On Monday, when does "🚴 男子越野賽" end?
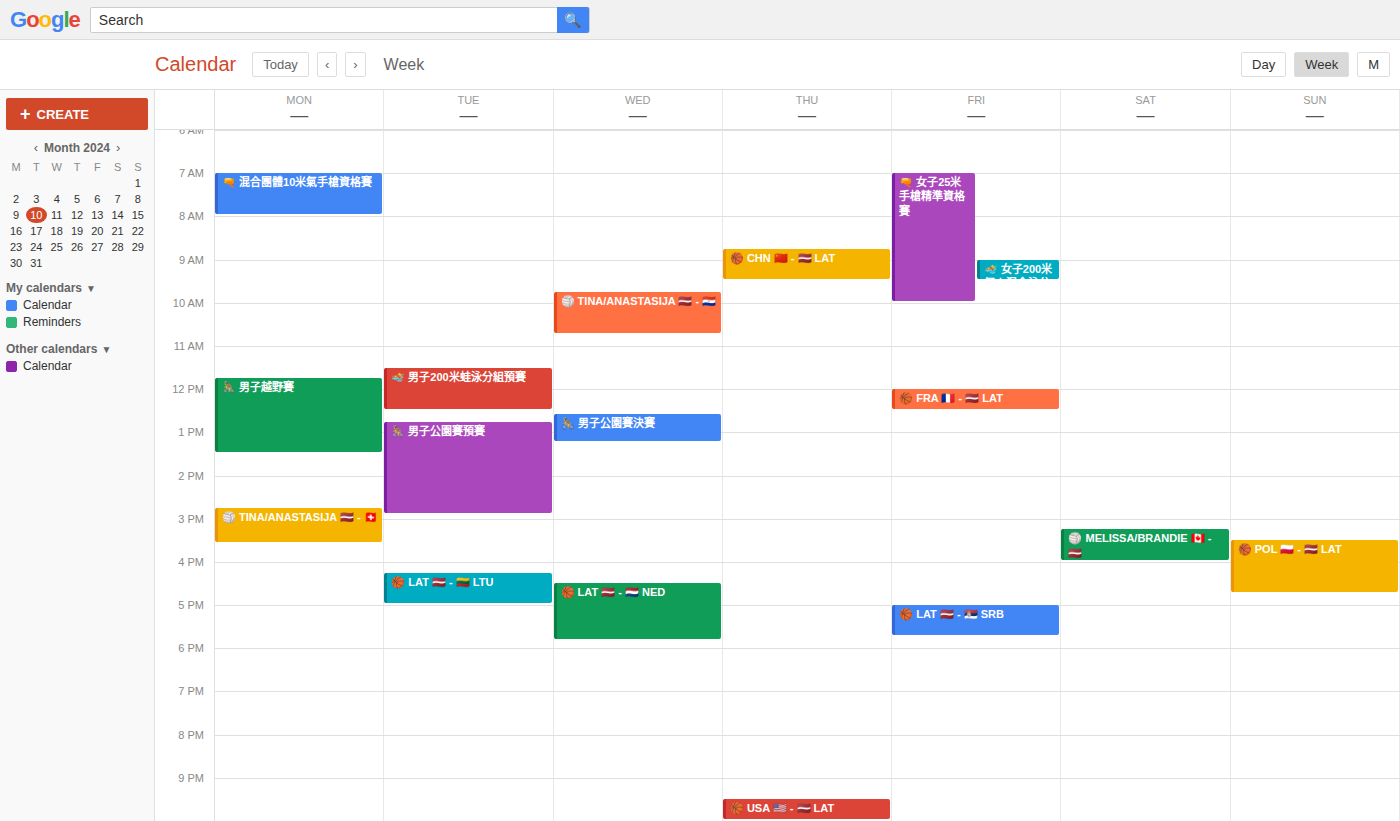
1:30 PM